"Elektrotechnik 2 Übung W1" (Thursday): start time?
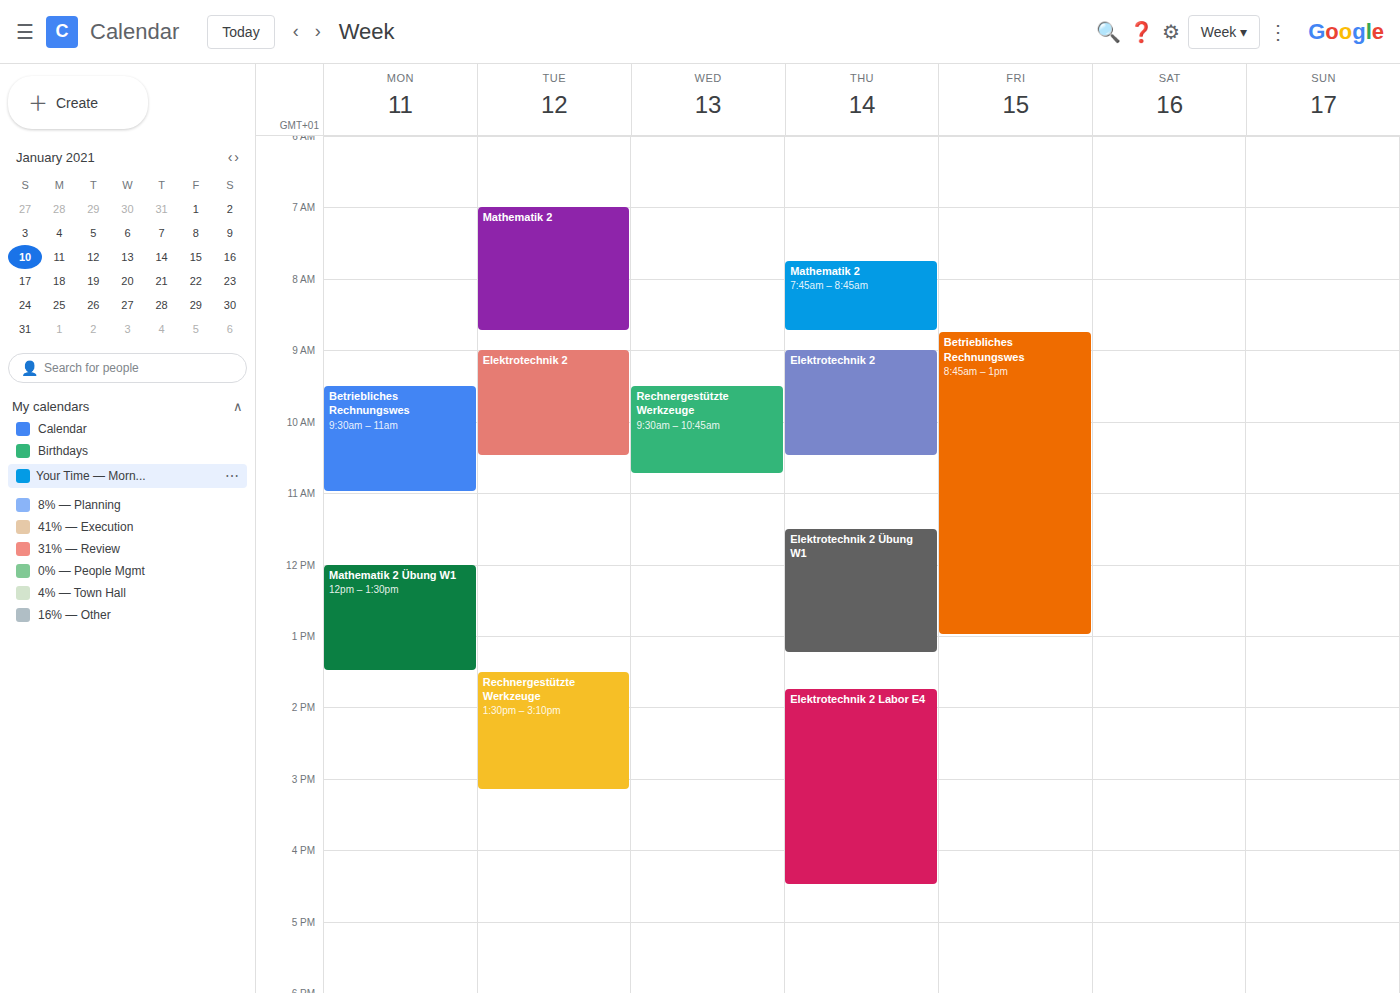
11:30 AM